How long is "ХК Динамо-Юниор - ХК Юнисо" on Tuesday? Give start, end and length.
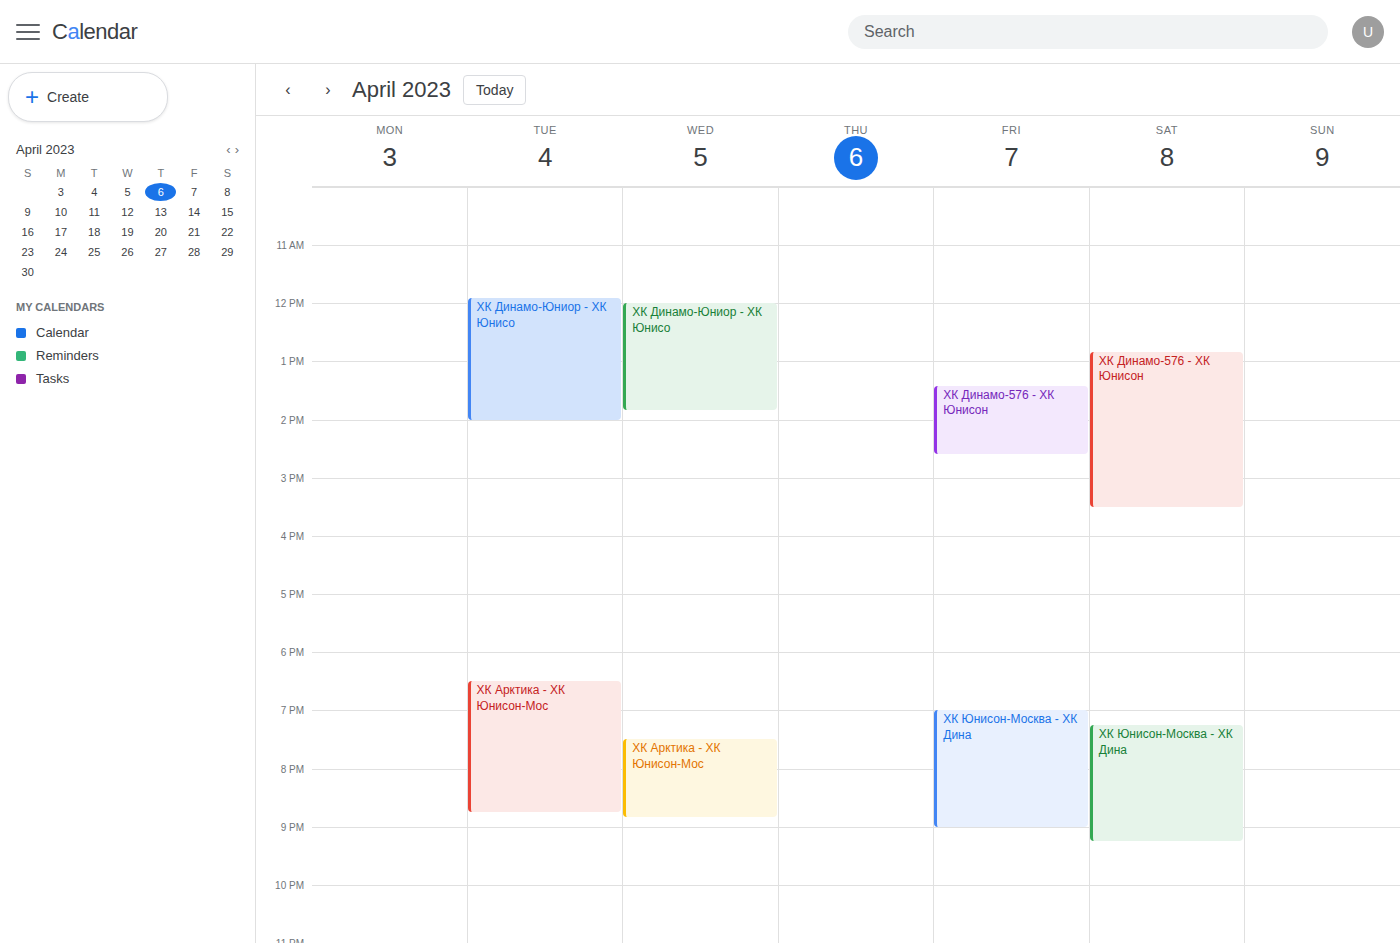
11:55 AM to 2:00 PM, 2 hours 5 minutes